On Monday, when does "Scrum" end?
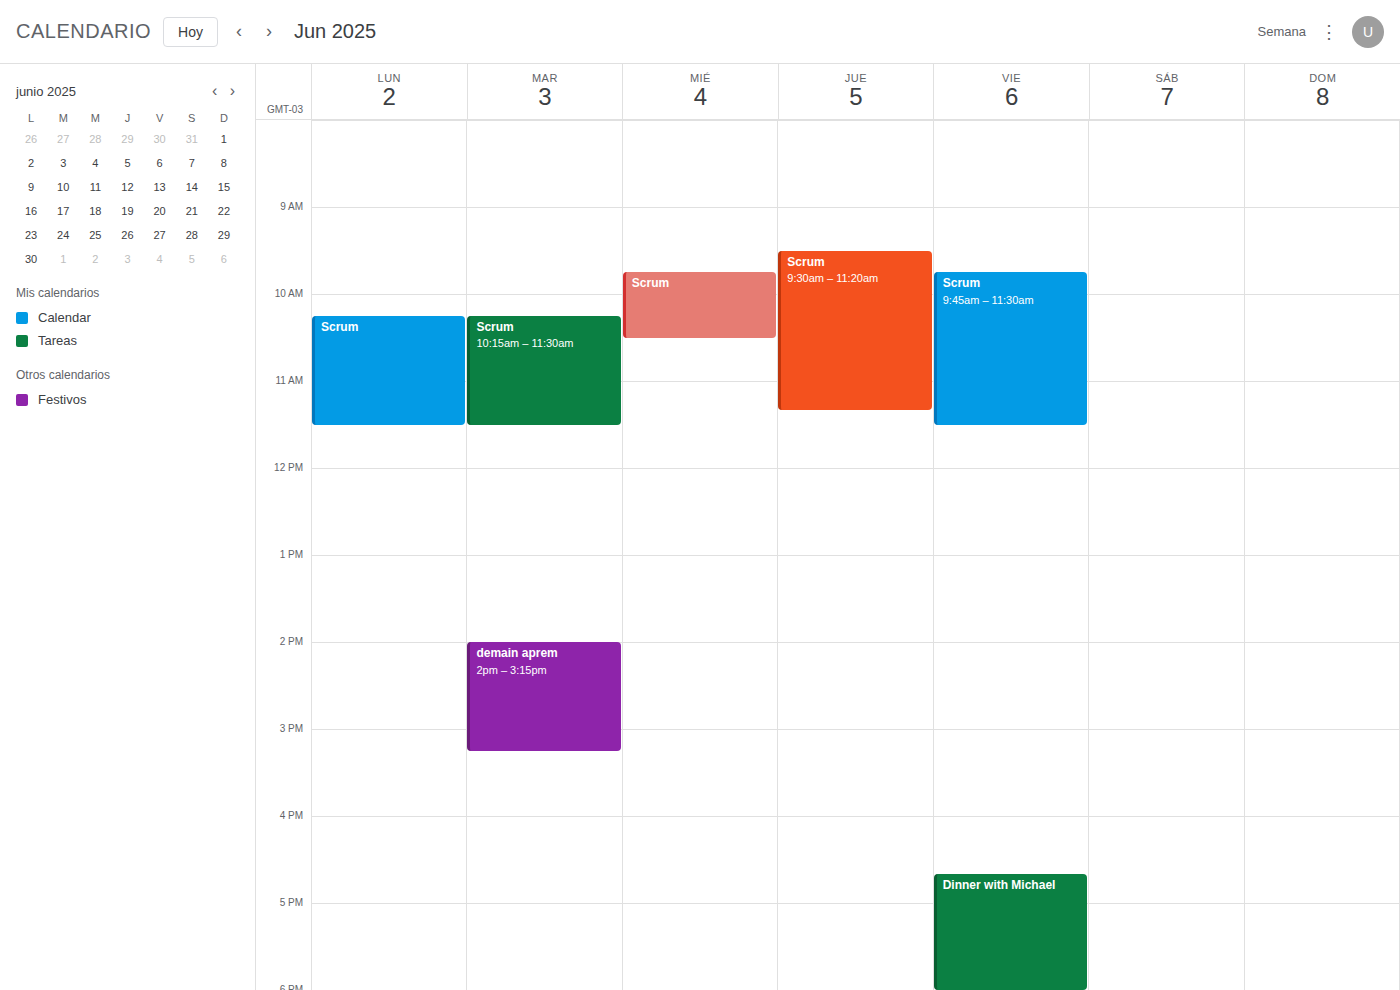
11:30 AM